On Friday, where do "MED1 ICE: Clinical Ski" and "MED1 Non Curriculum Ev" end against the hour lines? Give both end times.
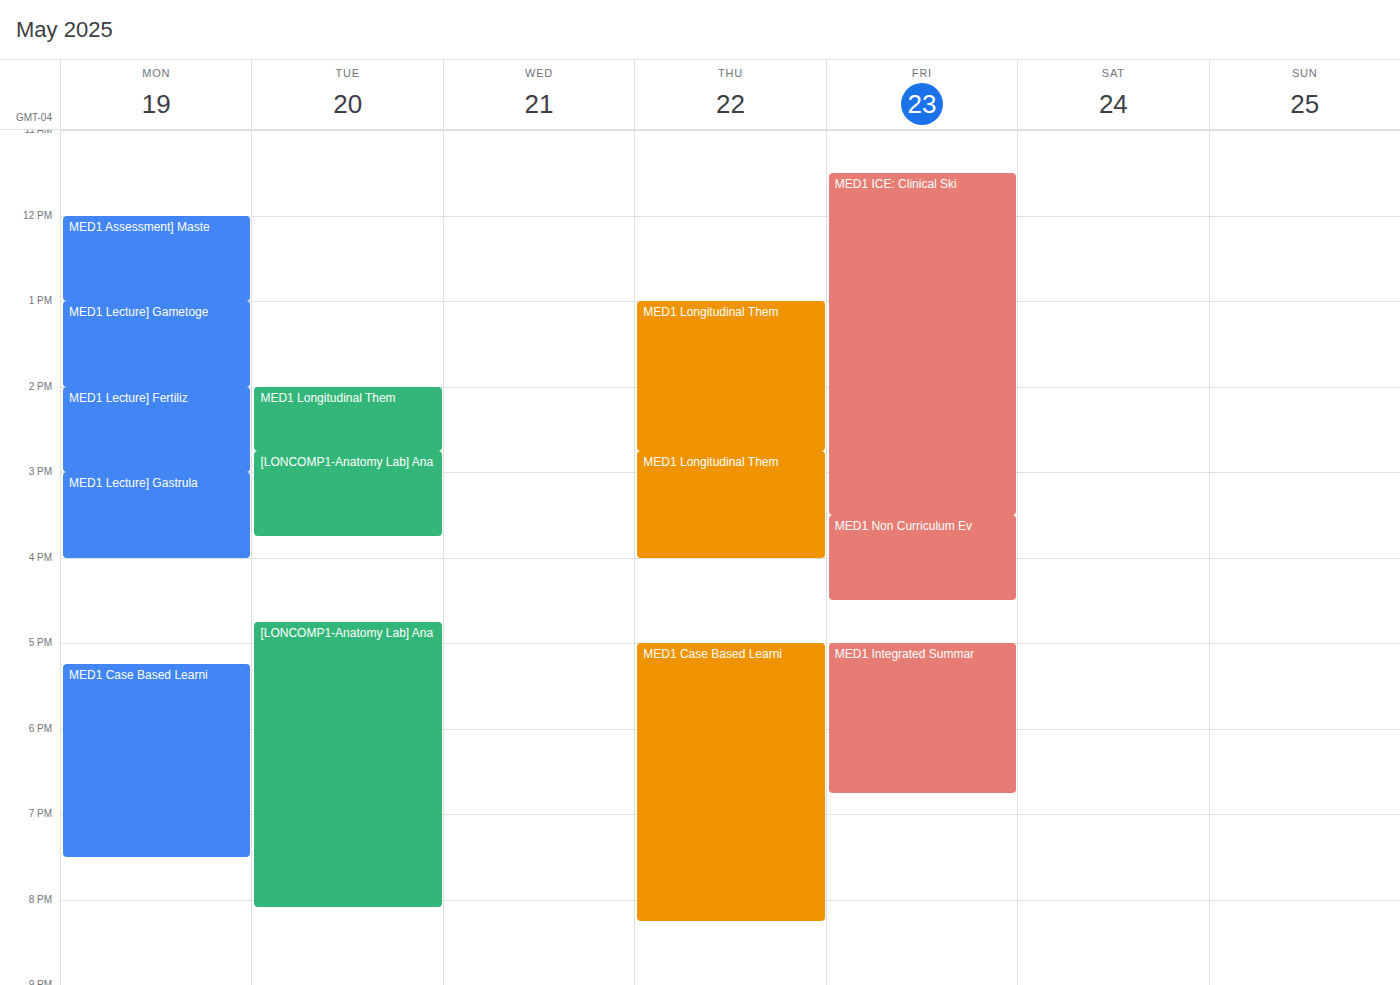
"MED1 ICE: Clinical Ski": 3:30 PM, halfway between the 3 PM and 4 PM lines. "MED1 Non Curriculum Ev": 4:30 PM, halfway between the 4 PM and 5 PM lines.